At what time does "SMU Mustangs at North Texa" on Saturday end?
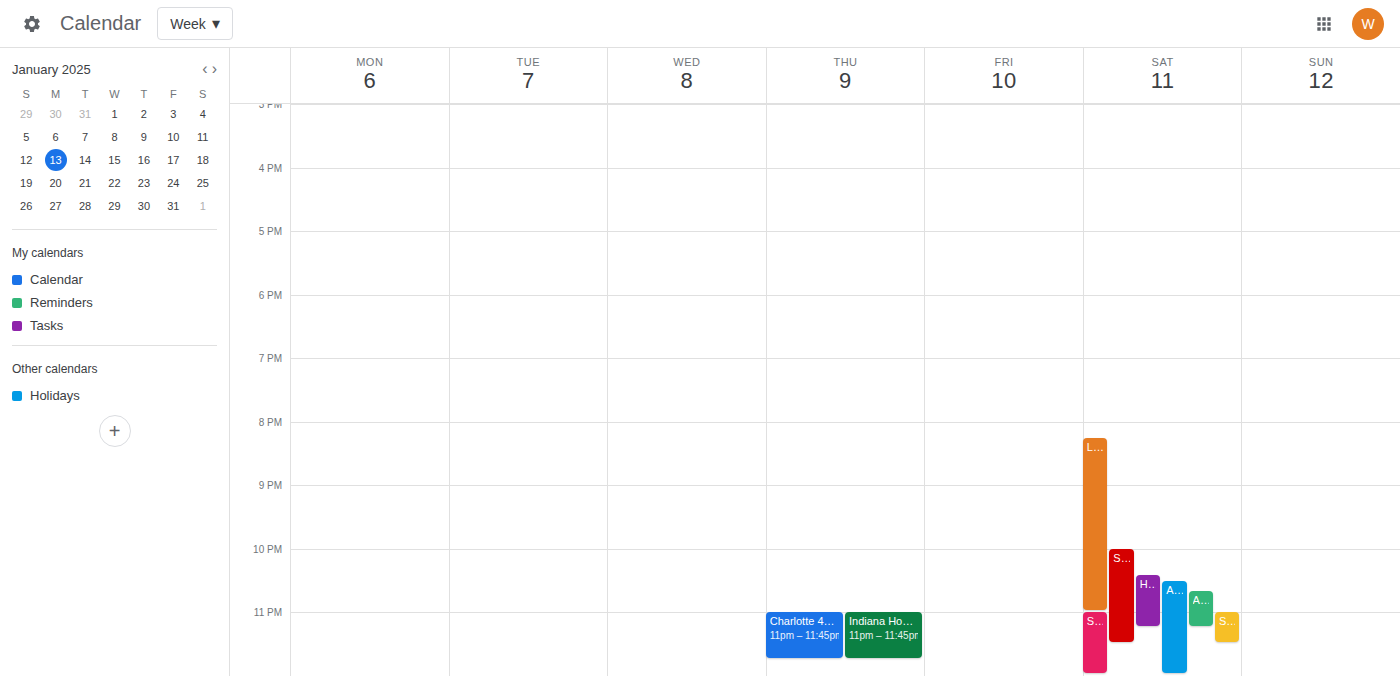
11:30 PM